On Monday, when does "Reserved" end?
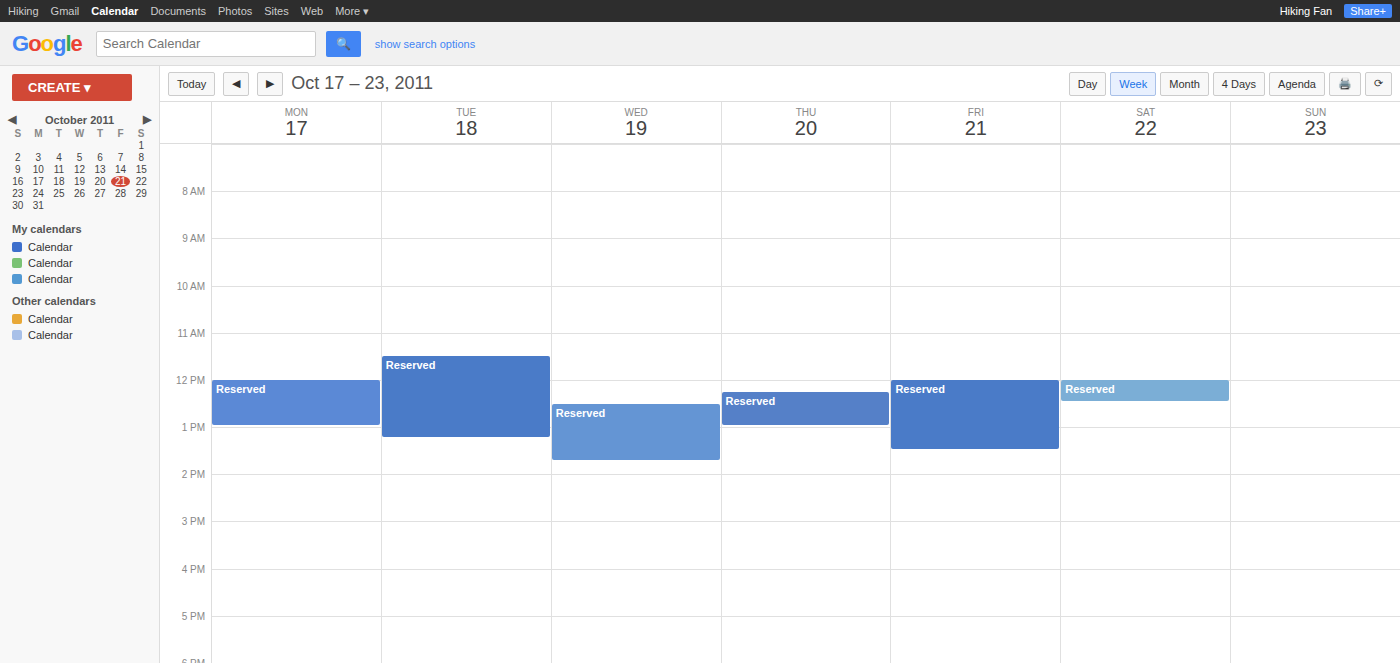
13:00